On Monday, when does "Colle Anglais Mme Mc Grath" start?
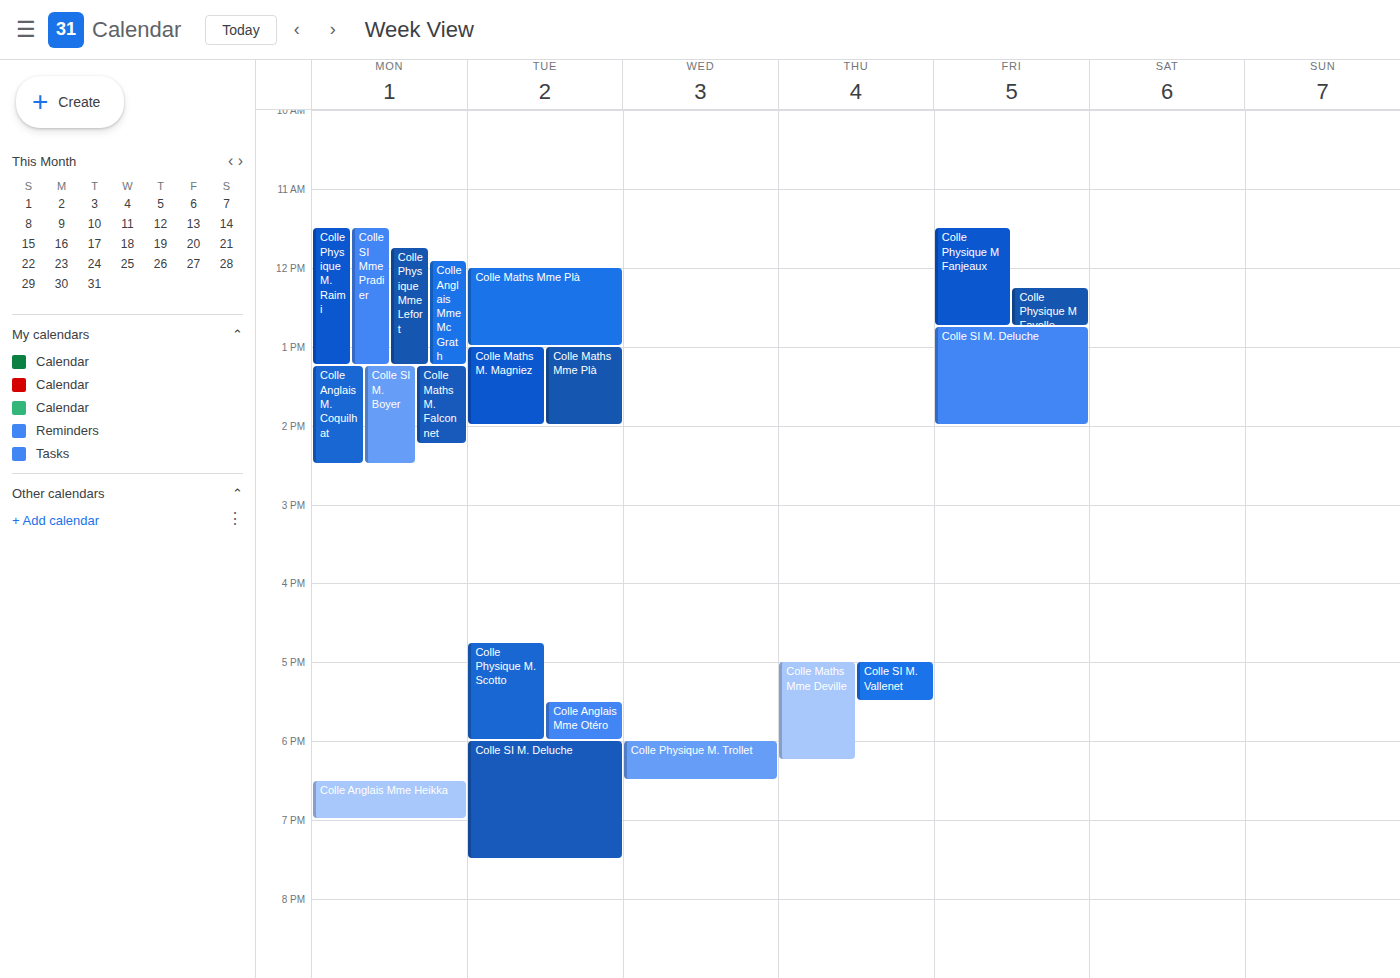
11:55 AM